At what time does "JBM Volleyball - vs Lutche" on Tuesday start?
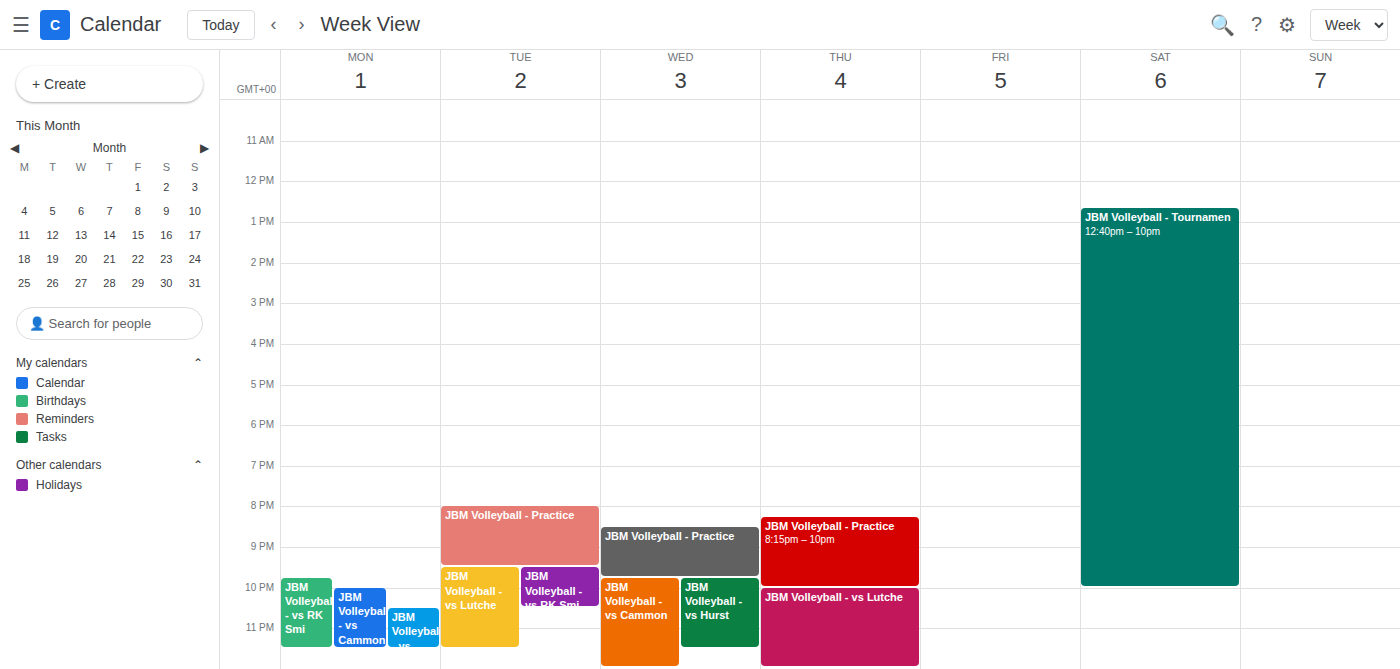
9:30 PM